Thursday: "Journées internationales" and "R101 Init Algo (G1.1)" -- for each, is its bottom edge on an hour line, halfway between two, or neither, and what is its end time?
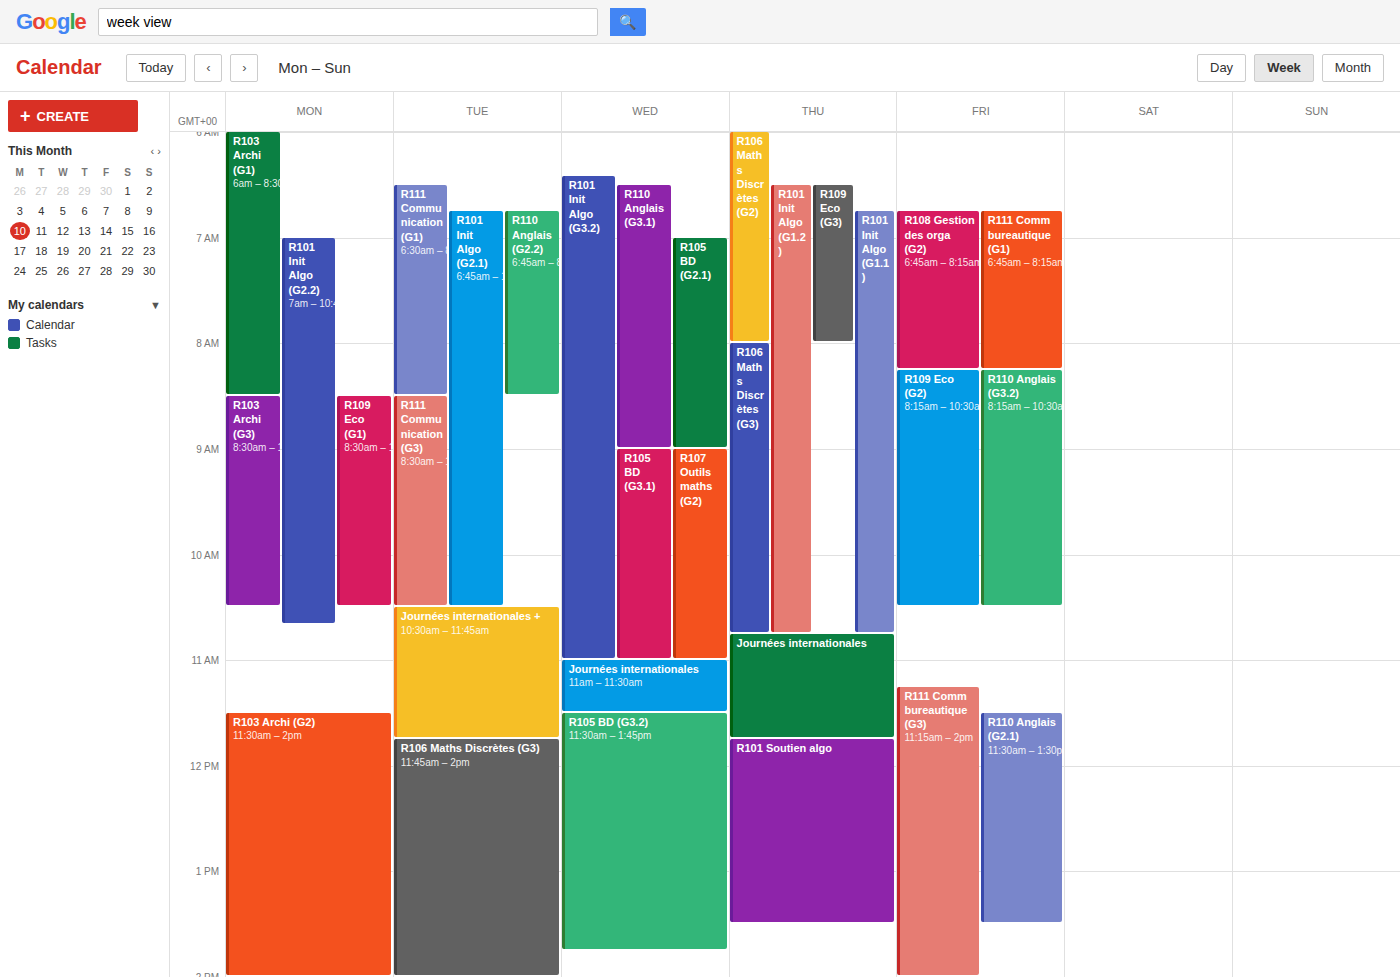
"Journées internationales": 11:45 AM, neither: three quarters of the way from the 11 AM line to the 12 PM line. "R101 Init Algo (G1.1)": 10:45 AM, neither: three quarters of the way from the 10 AM line to the 11 AM line.